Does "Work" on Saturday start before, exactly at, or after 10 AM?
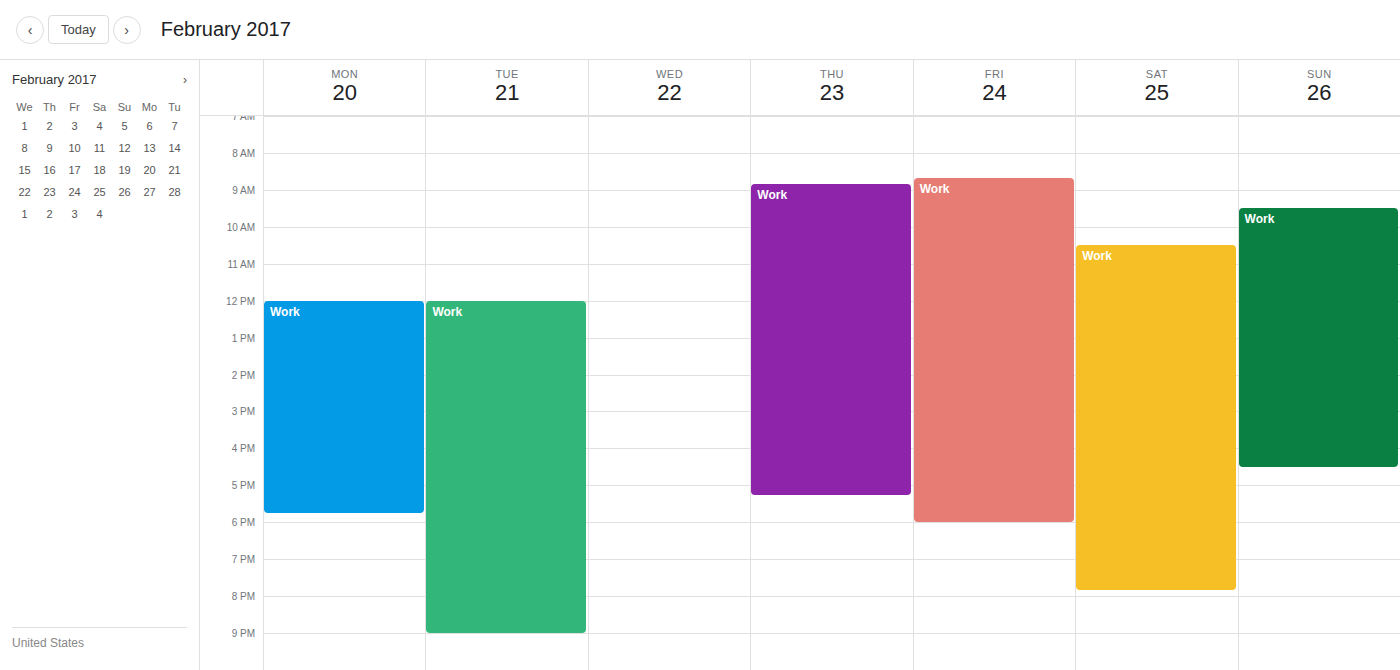
10:30 AM -- after 10 AM, 30 minutes below the 10 AM line.